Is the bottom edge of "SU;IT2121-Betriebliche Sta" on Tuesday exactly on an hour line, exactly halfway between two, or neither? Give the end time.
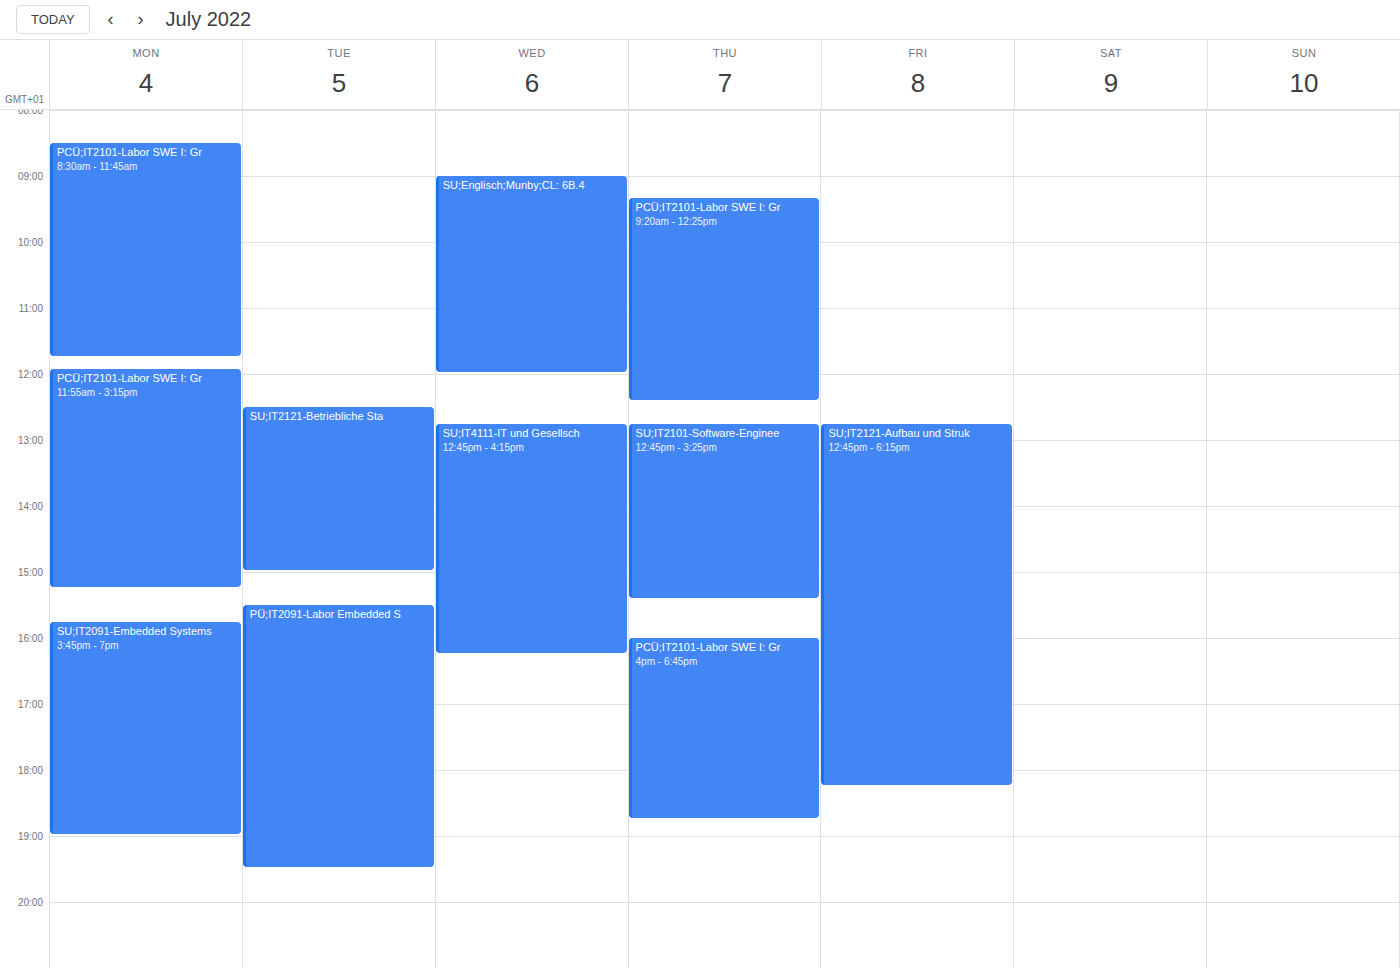
3:00 PM -- exactly on the 3 PM line.